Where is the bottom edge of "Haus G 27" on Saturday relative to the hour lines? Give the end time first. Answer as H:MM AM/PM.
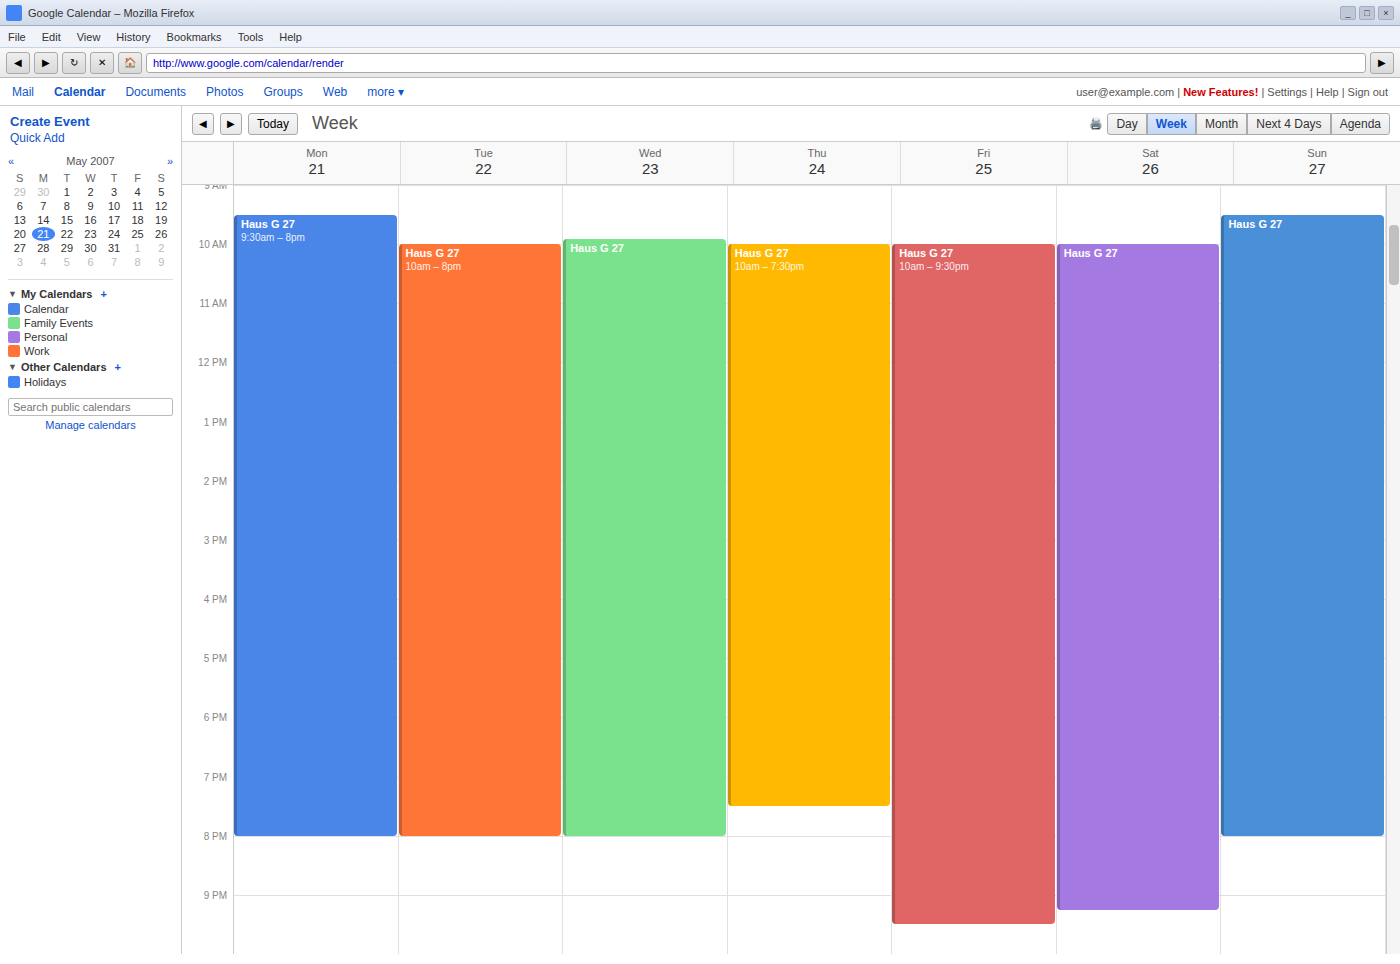
9:15 PM -- neither: a quarter of the way from the 9 PM line to the 10 PM line.